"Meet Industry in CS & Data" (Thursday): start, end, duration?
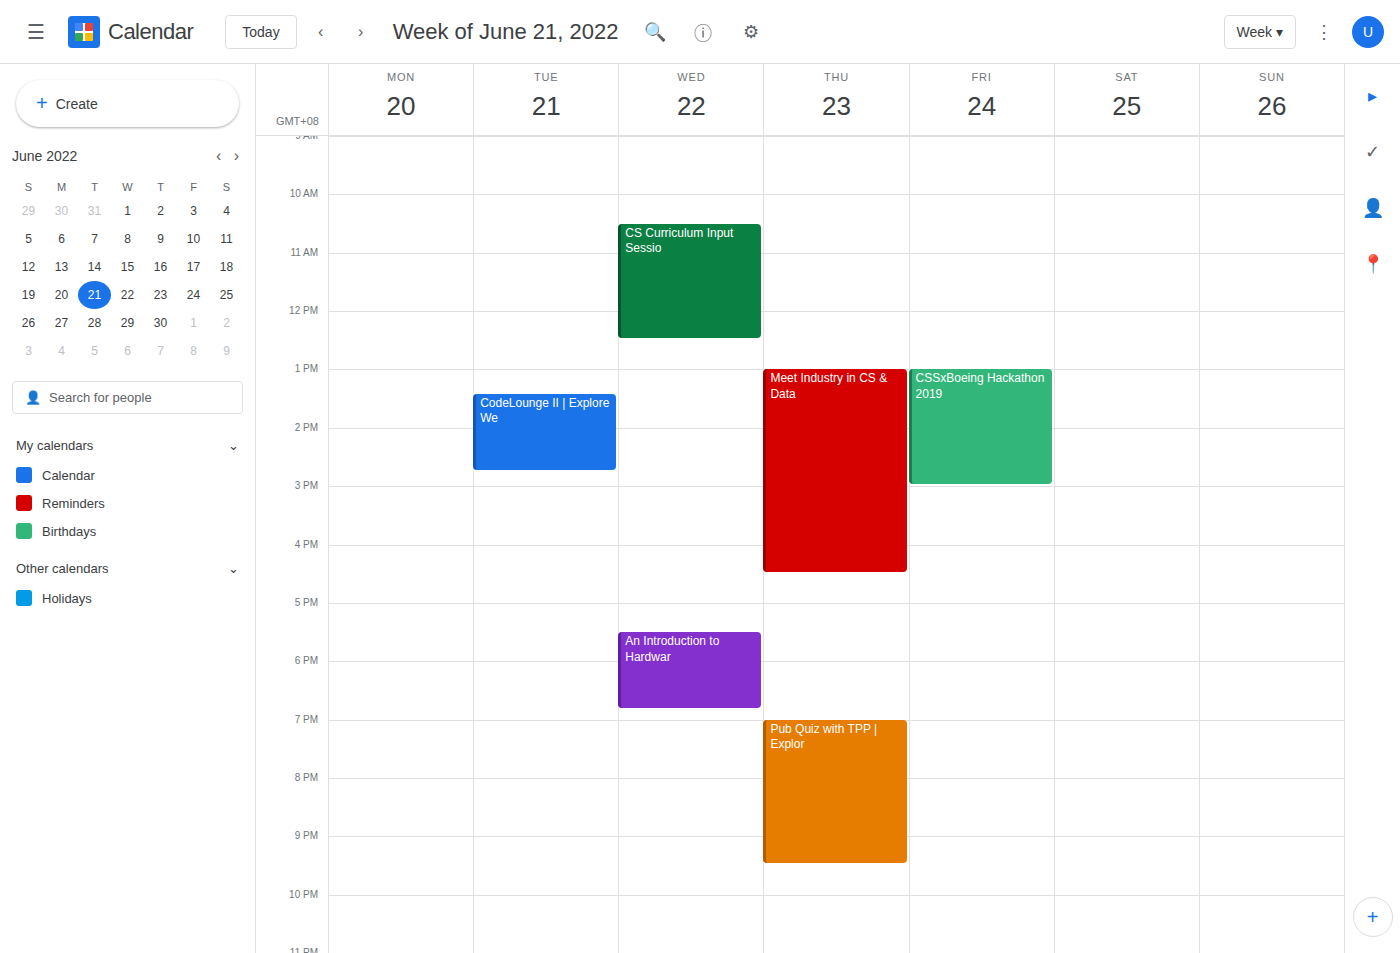
1:00 PM to 4:30 PM, 3 hours 30 minutes